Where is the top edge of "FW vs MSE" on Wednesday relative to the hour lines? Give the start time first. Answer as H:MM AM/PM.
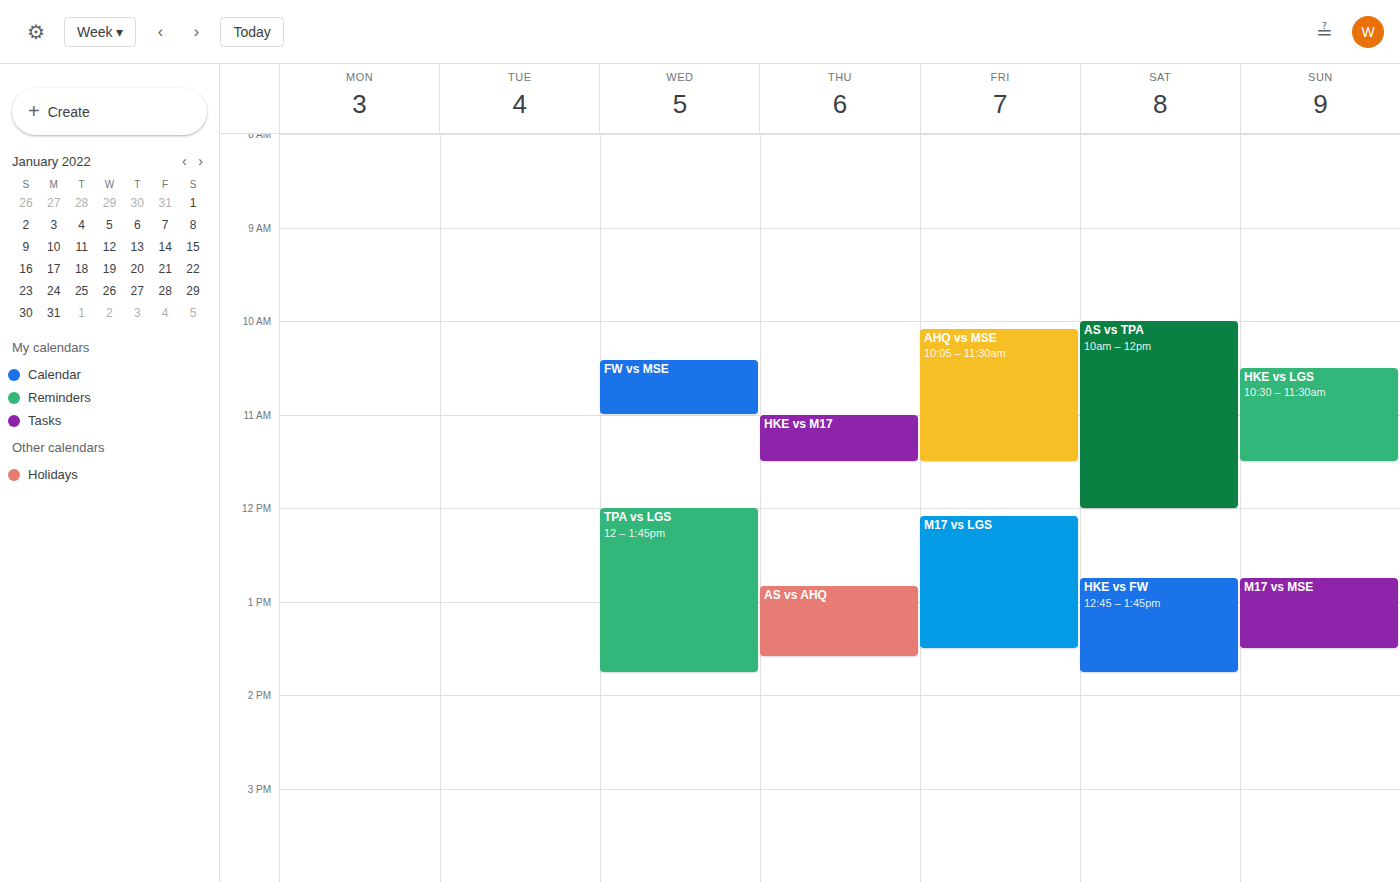
10:25 AM -- neither: 25 minutes below the 10 AM line and 35 minutes above the 11 AM line.